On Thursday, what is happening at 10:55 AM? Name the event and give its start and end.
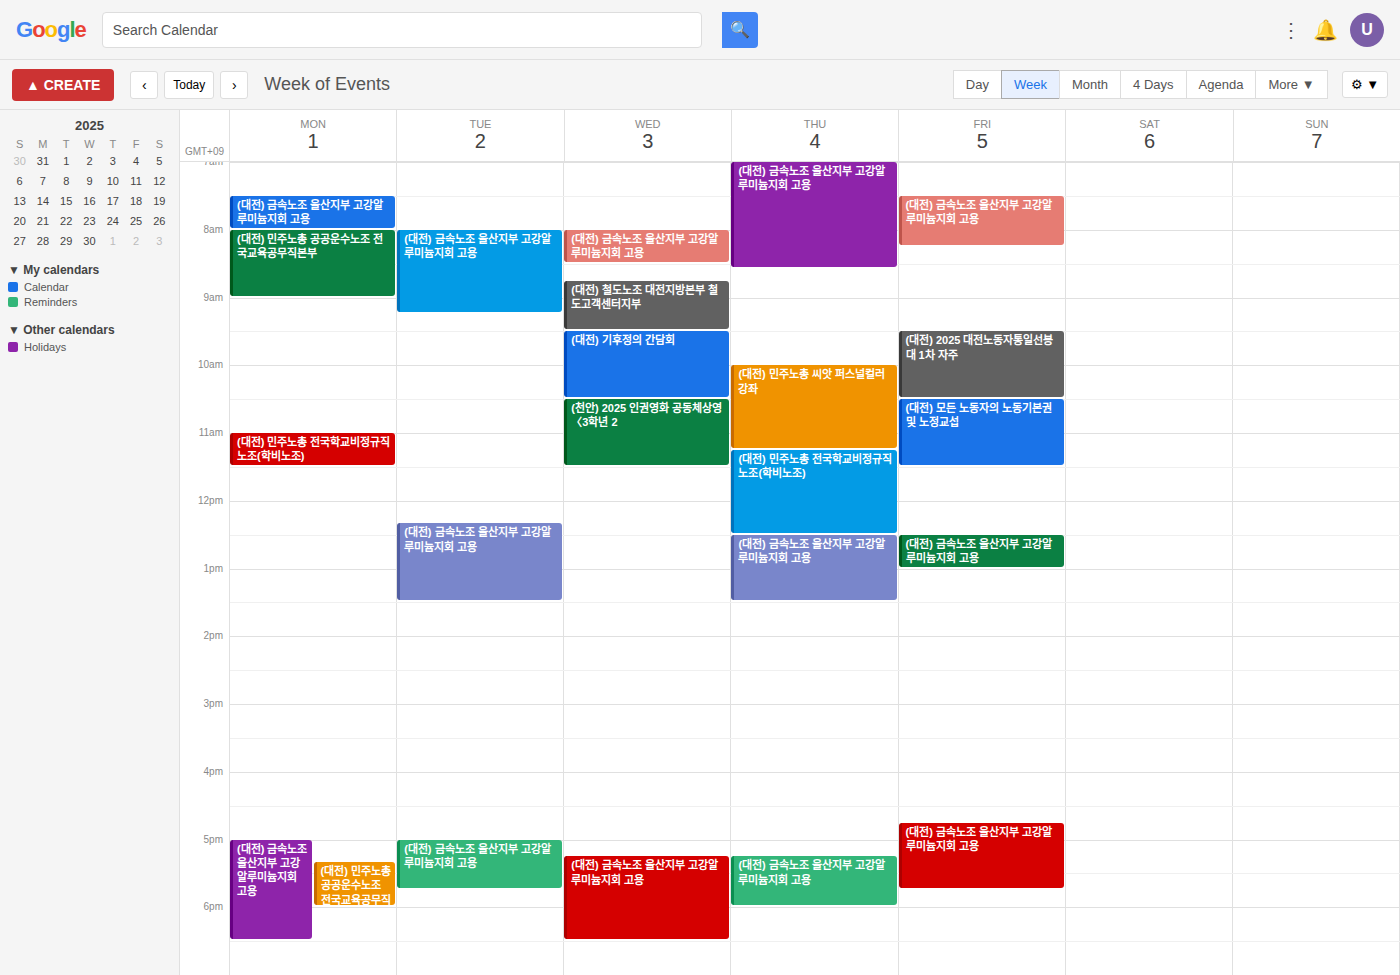
"(대전) 민주노총 씨앗 퍼스널컬러 강좌", 10:00 AM to 11:15 AM